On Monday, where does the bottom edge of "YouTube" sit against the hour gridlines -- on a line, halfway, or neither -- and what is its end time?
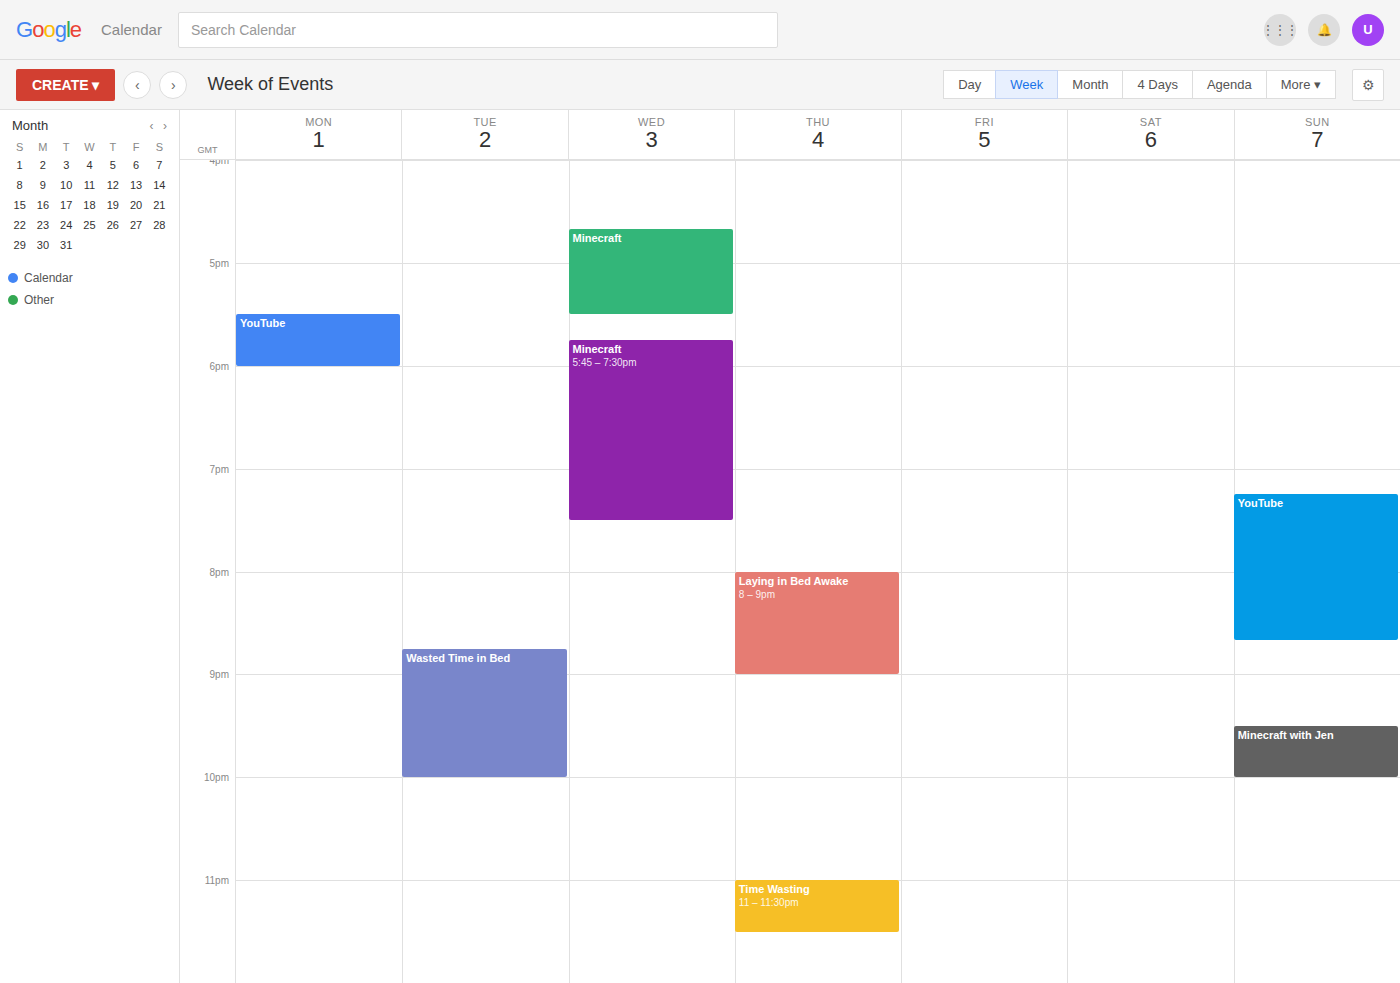
6:00 PM -- exactly on the 6 PM line.